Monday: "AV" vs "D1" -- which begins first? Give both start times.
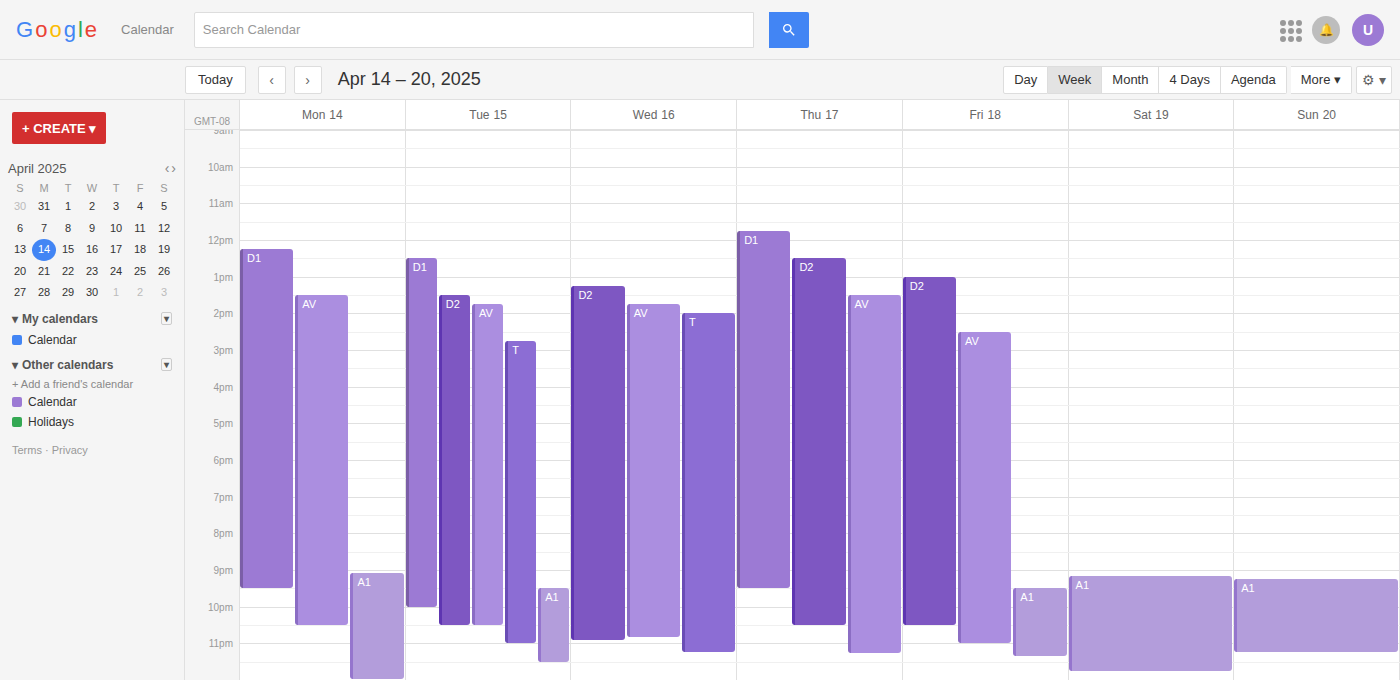
"D1" 12:15; "AV" 13:30.